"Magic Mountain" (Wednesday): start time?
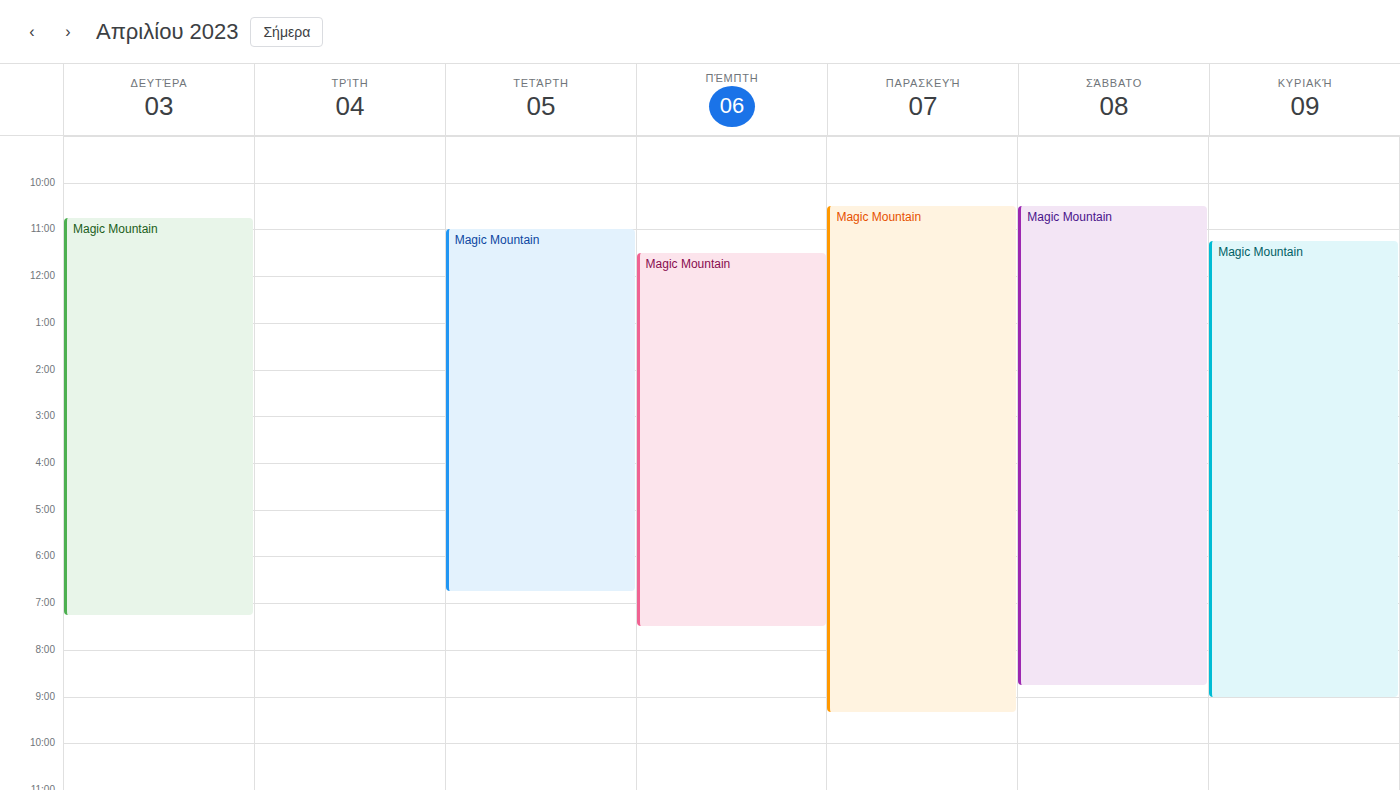
11:00 AM